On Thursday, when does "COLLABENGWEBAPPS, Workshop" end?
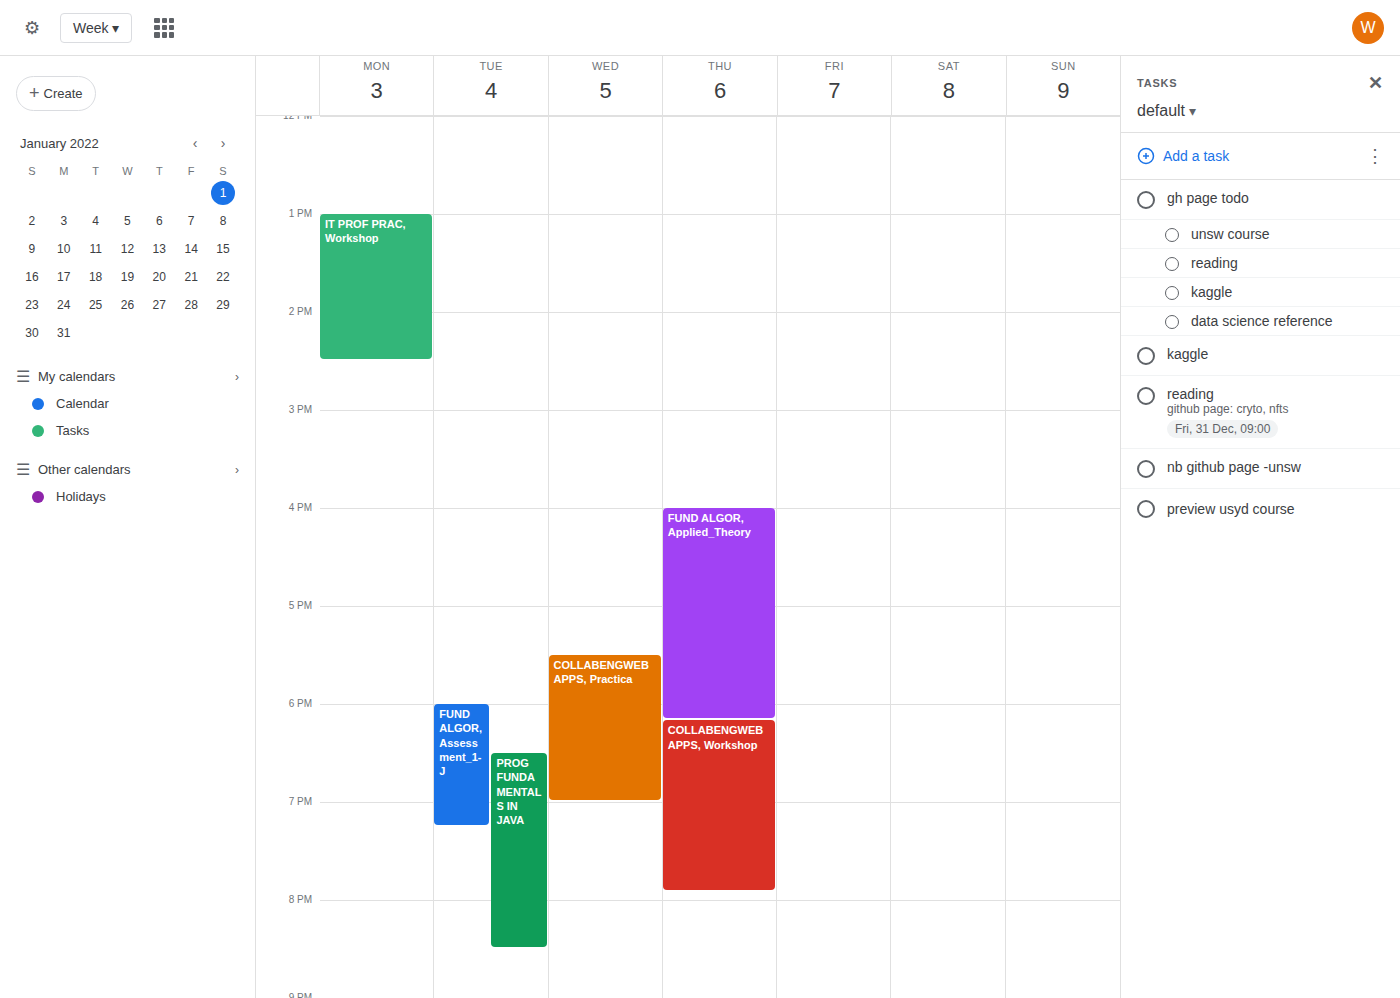
7:55 PM